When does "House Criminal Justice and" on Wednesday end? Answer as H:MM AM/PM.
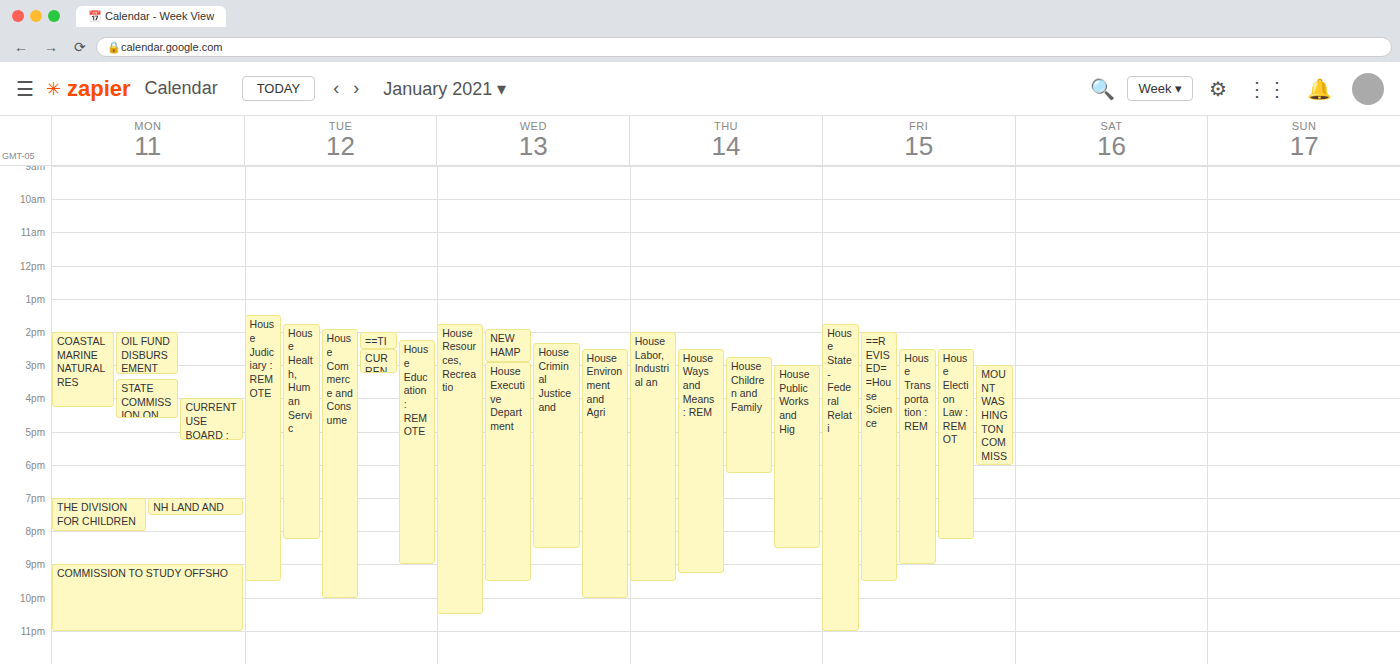
8:30 PM